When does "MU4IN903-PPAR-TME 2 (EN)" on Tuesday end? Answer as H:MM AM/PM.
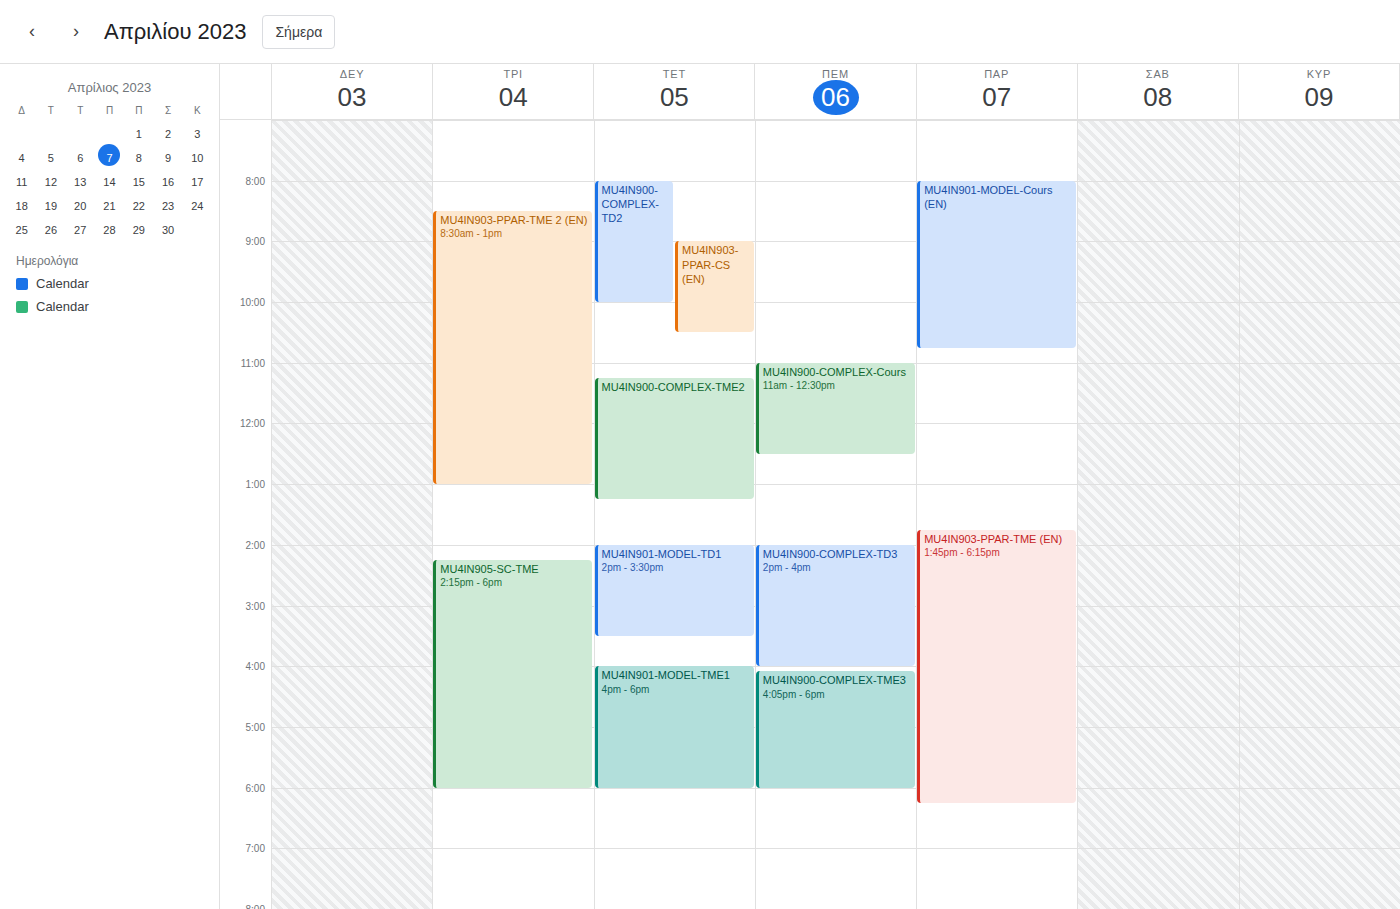
1:00 PM